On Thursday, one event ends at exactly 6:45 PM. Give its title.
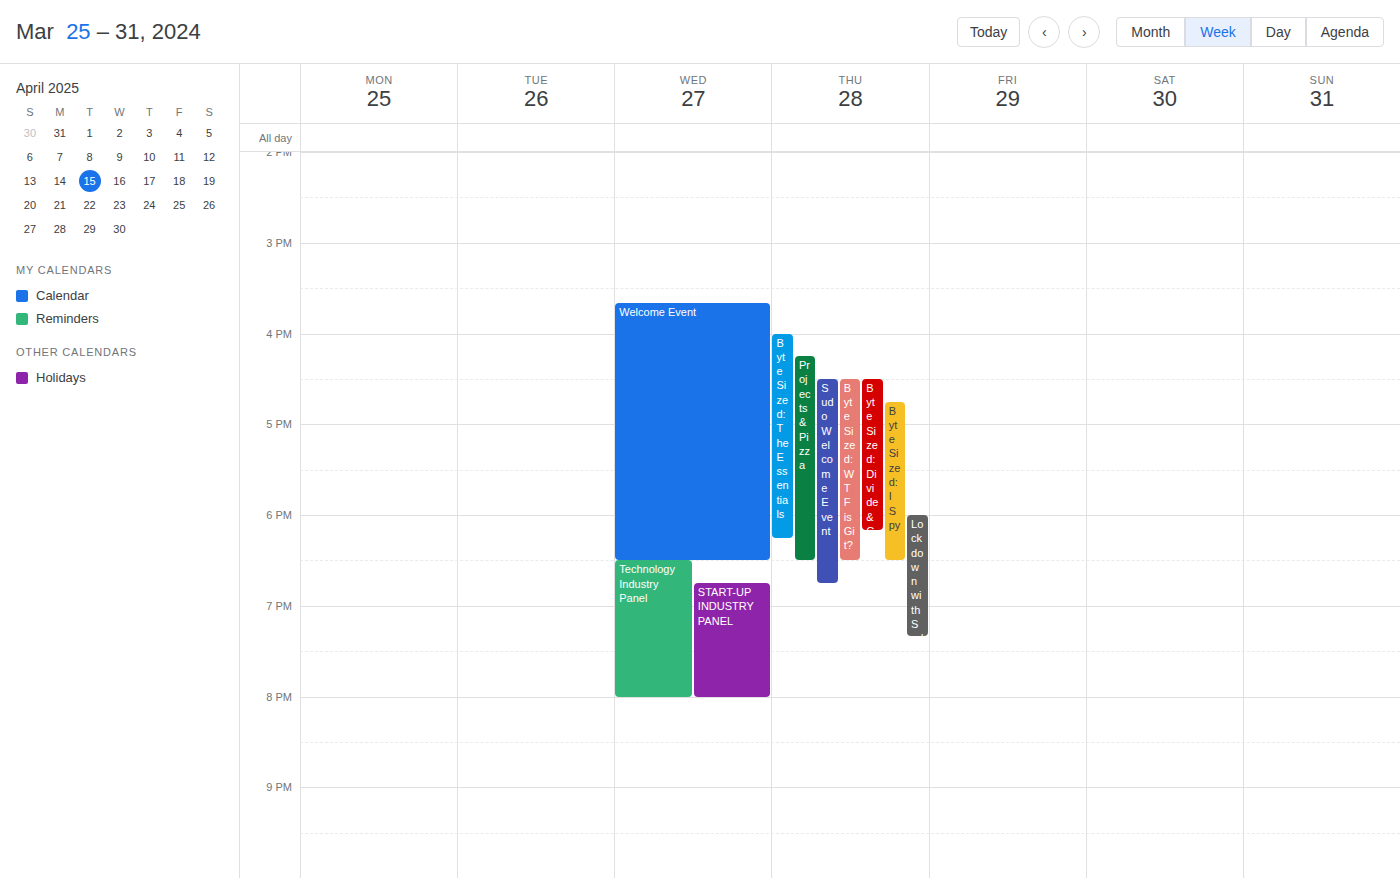
"Sudo Welcome Event"